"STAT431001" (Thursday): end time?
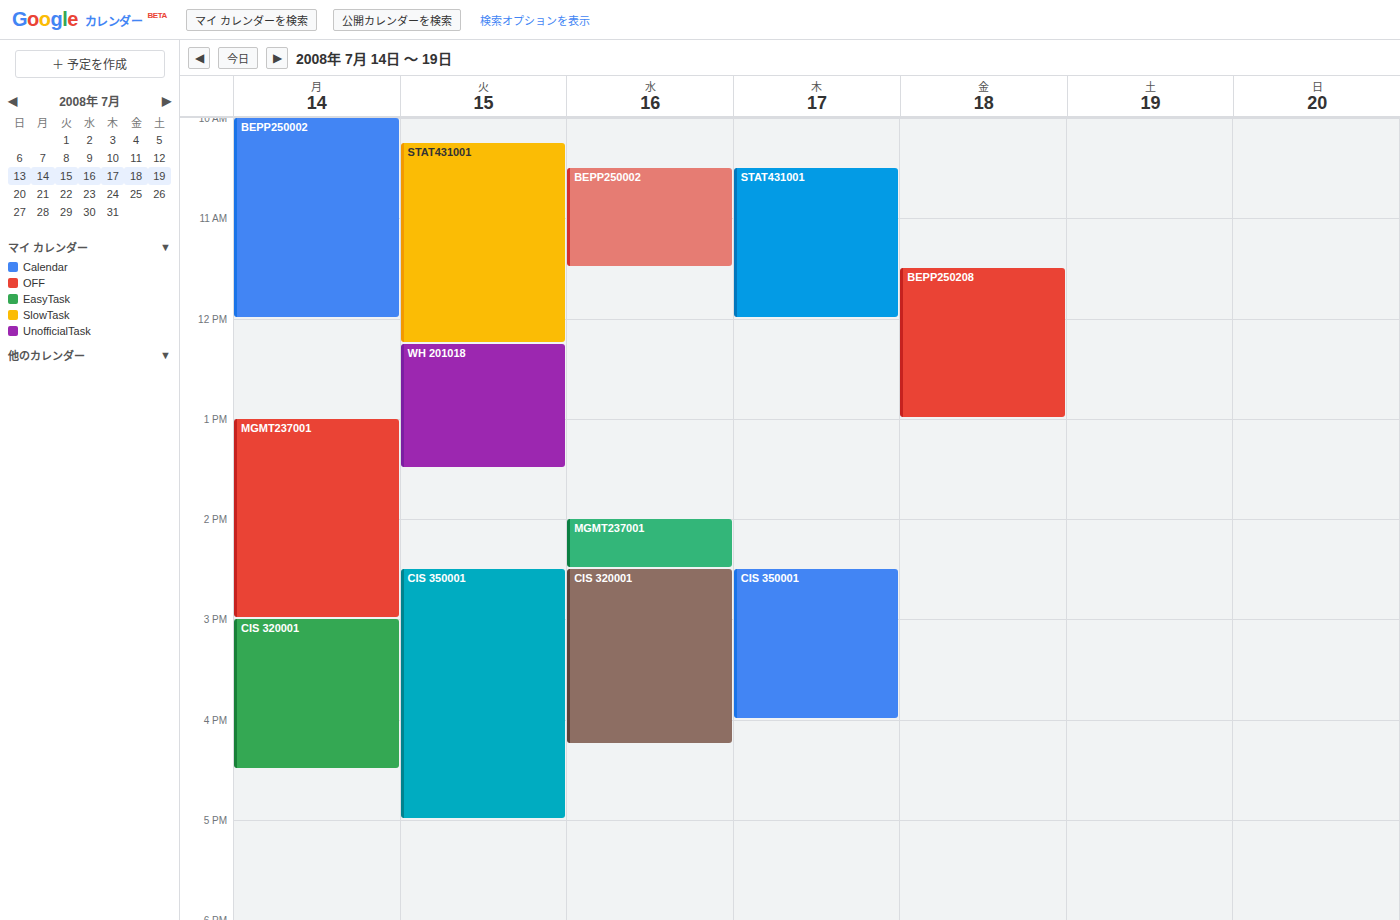
12:00 PM